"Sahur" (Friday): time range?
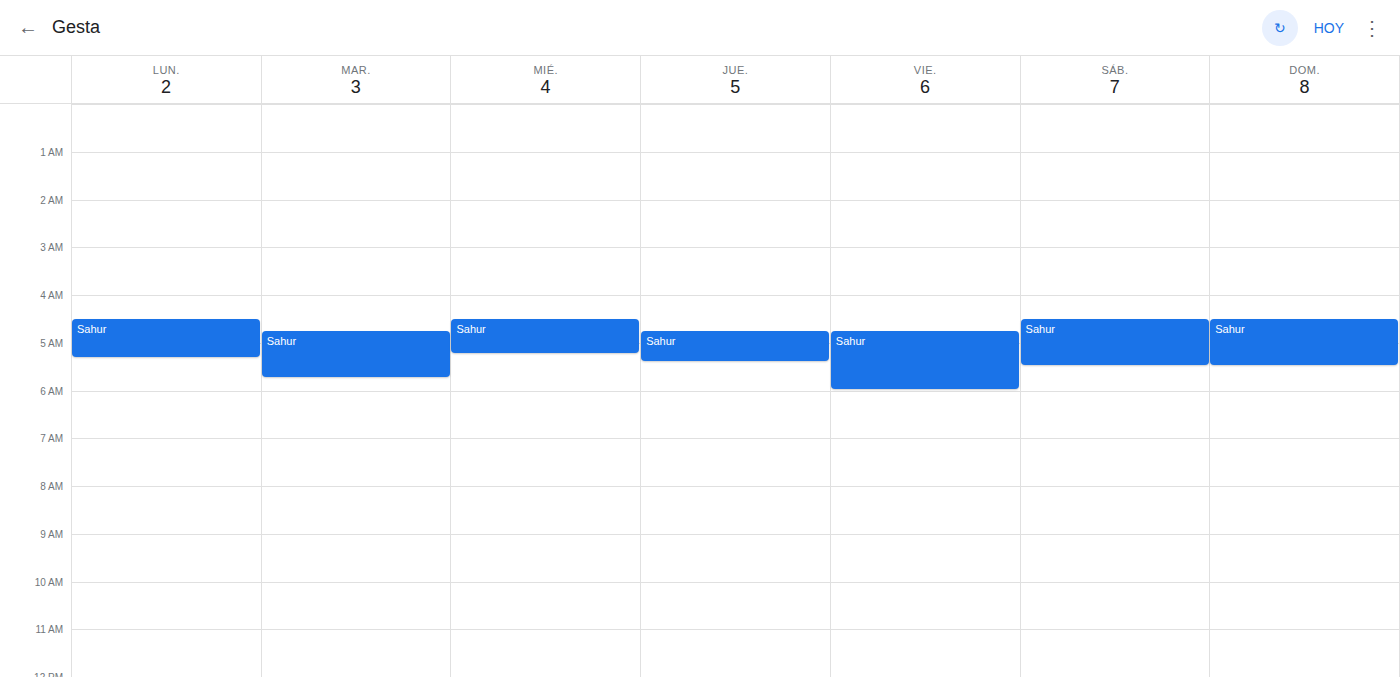
4:45 AM to 6:00 AM